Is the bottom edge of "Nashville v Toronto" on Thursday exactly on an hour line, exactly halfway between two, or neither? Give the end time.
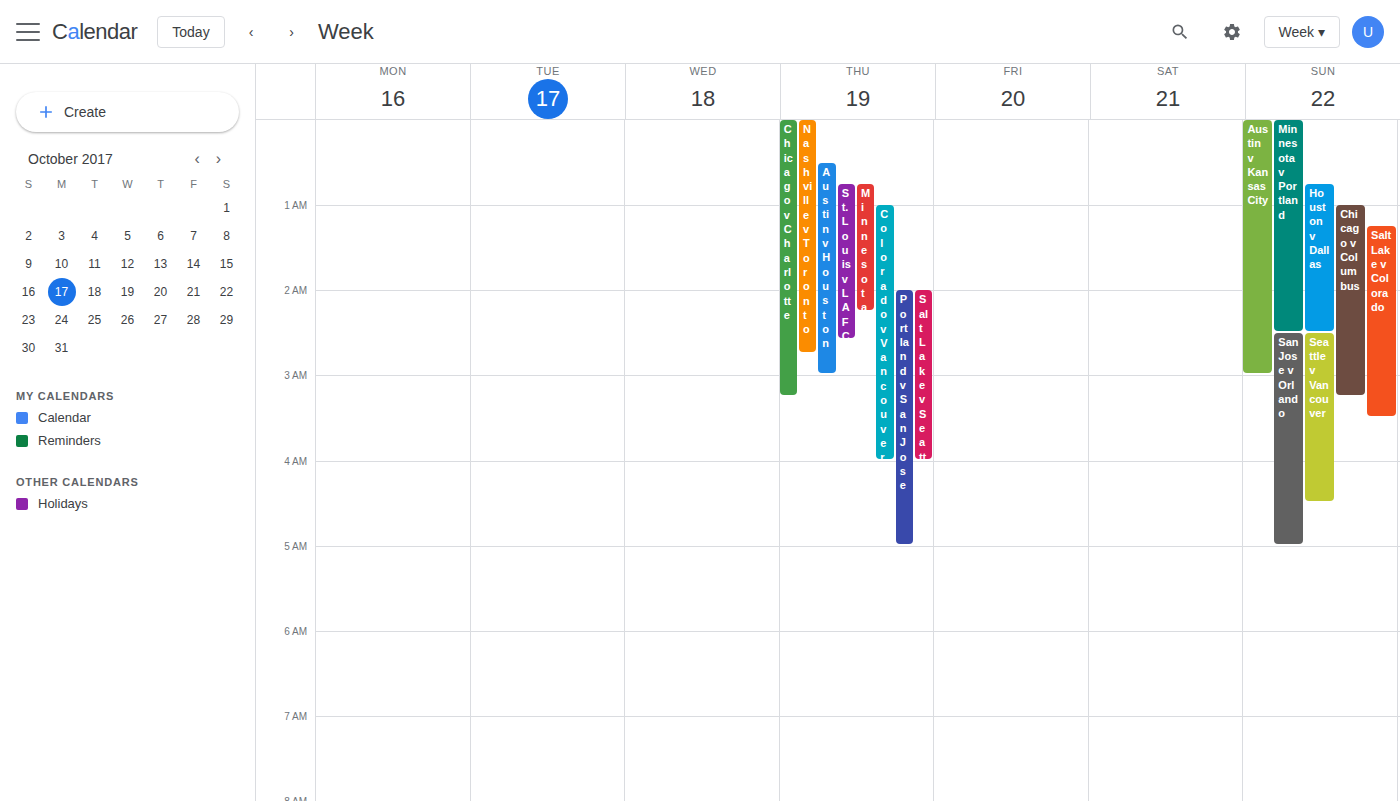
2:45 AM -- neither: three quarters of the way from the 2 AM line to the 3 AM line.